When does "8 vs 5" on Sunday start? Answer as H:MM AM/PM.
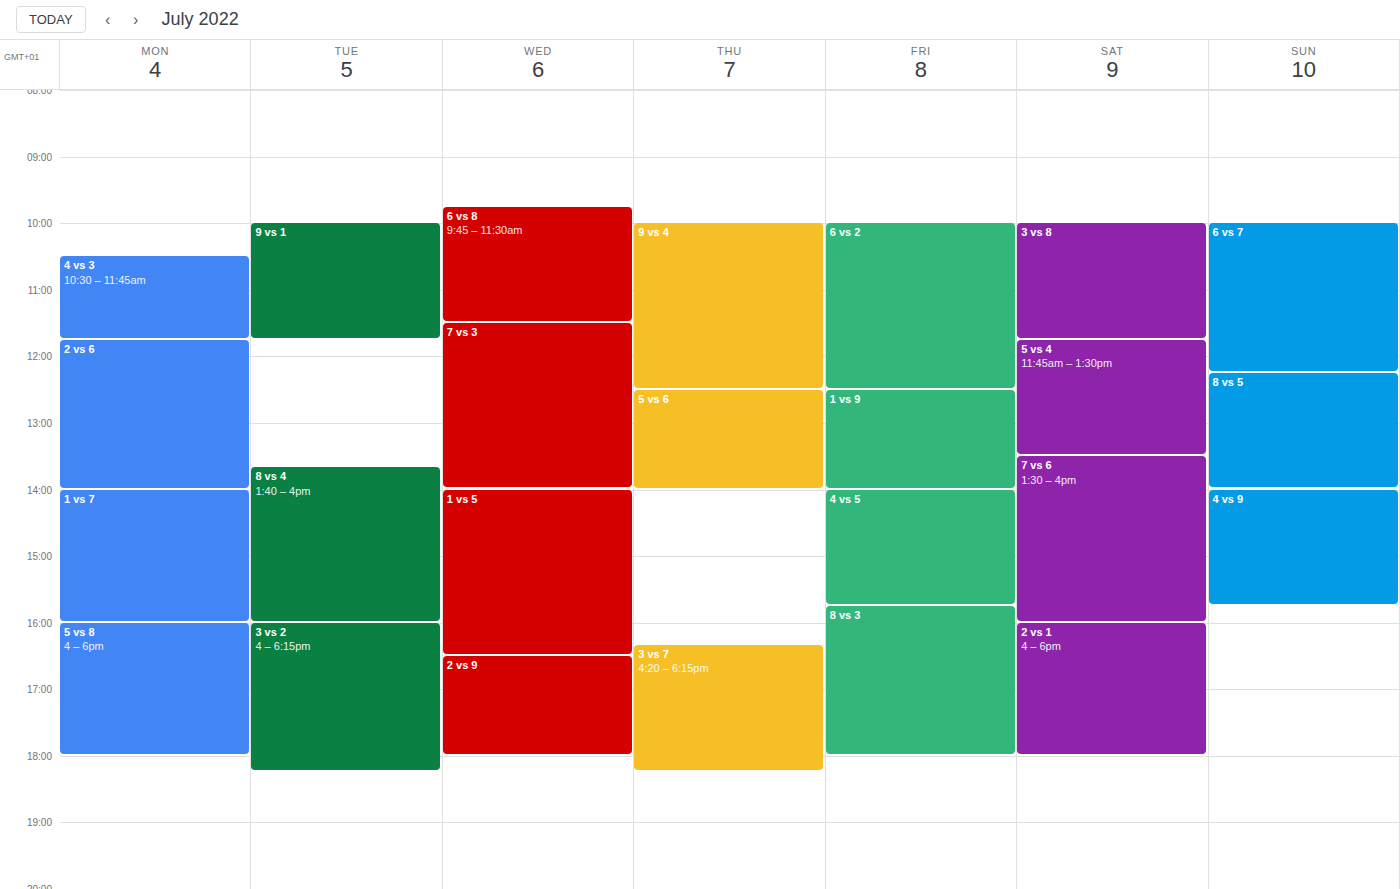
12:15 PM